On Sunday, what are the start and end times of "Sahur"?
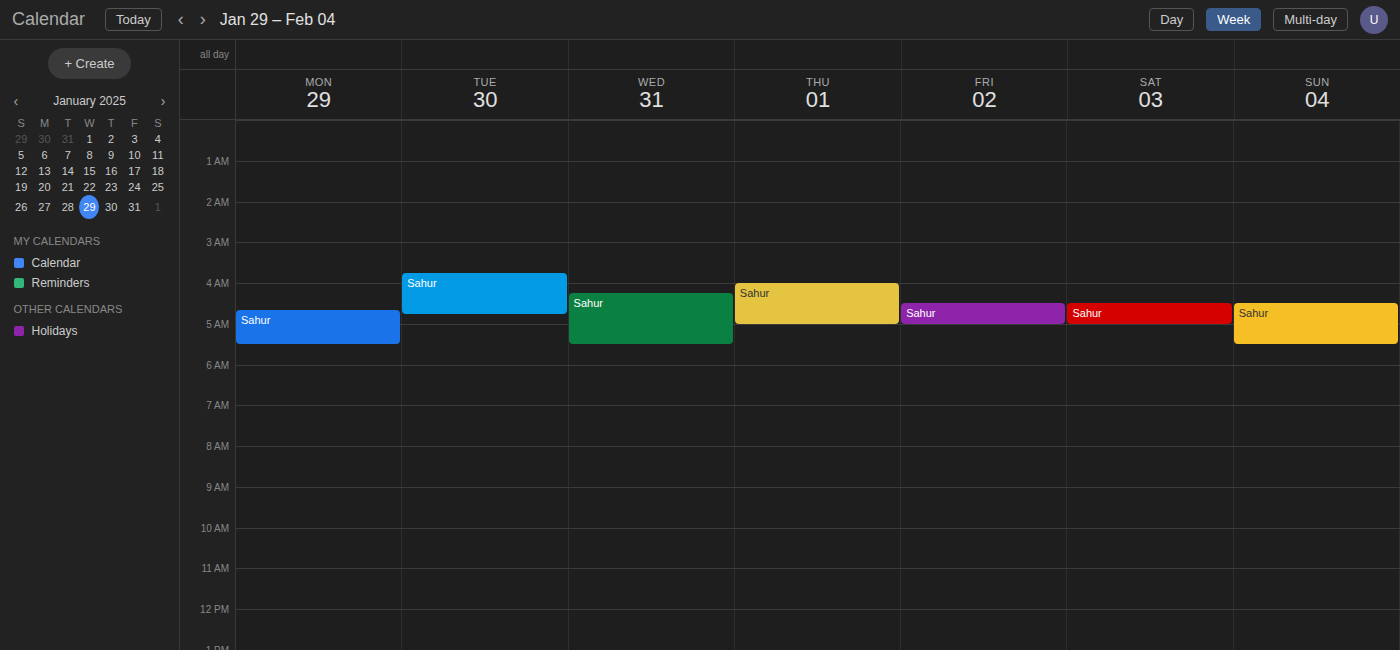
4:30 AM to 5:30 AM